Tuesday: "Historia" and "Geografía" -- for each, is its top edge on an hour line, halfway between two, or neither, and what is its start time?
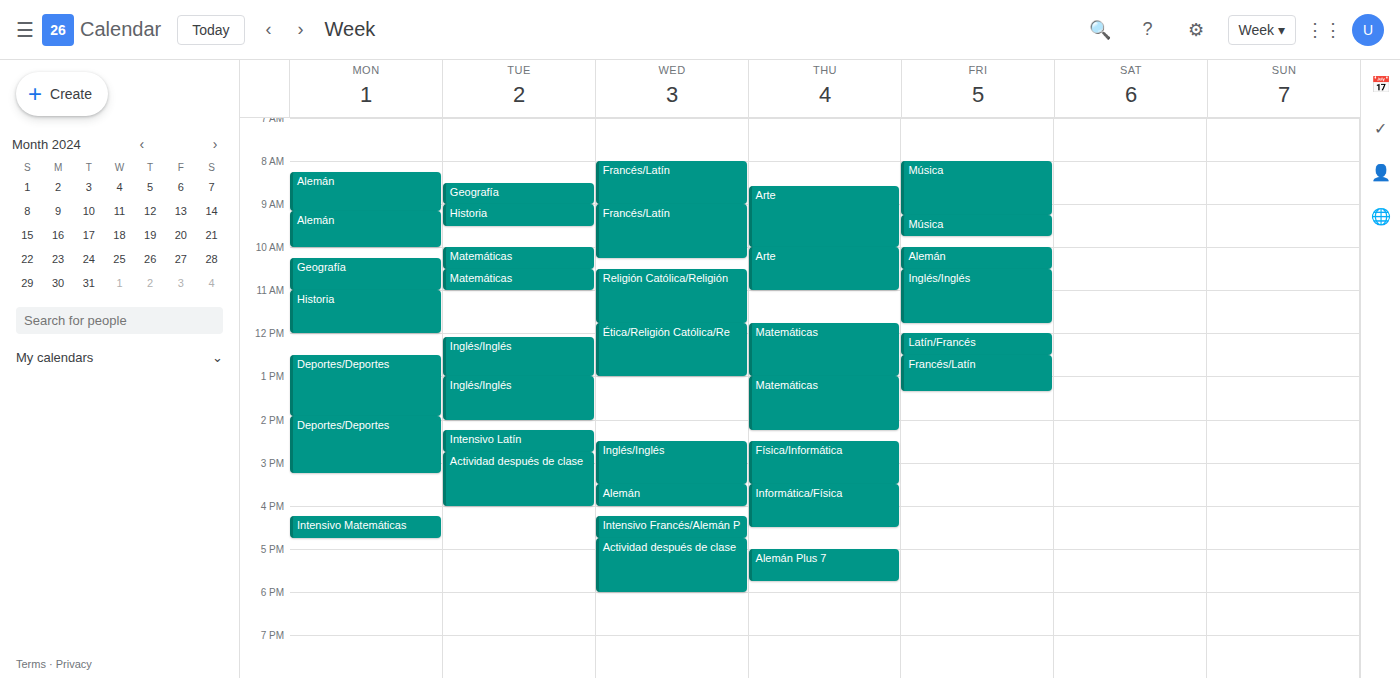
"Historia": 9:00 AM, exactly on the 9 AM line. "Geografía": 8:30 AM, halfway between the 8 AM and 9 AM lines.